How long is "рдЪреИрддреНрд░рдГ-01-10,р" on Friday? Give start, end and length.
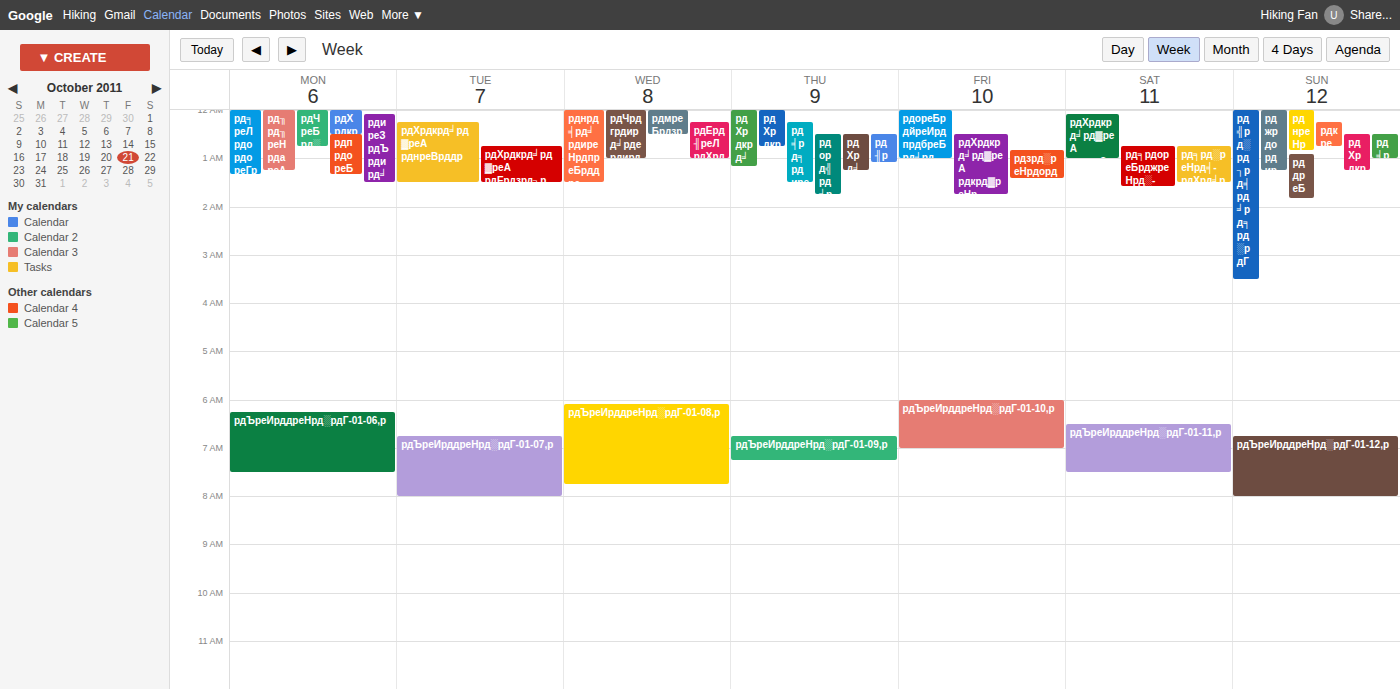
6:00 AM to 7:00 AM, 1 hour